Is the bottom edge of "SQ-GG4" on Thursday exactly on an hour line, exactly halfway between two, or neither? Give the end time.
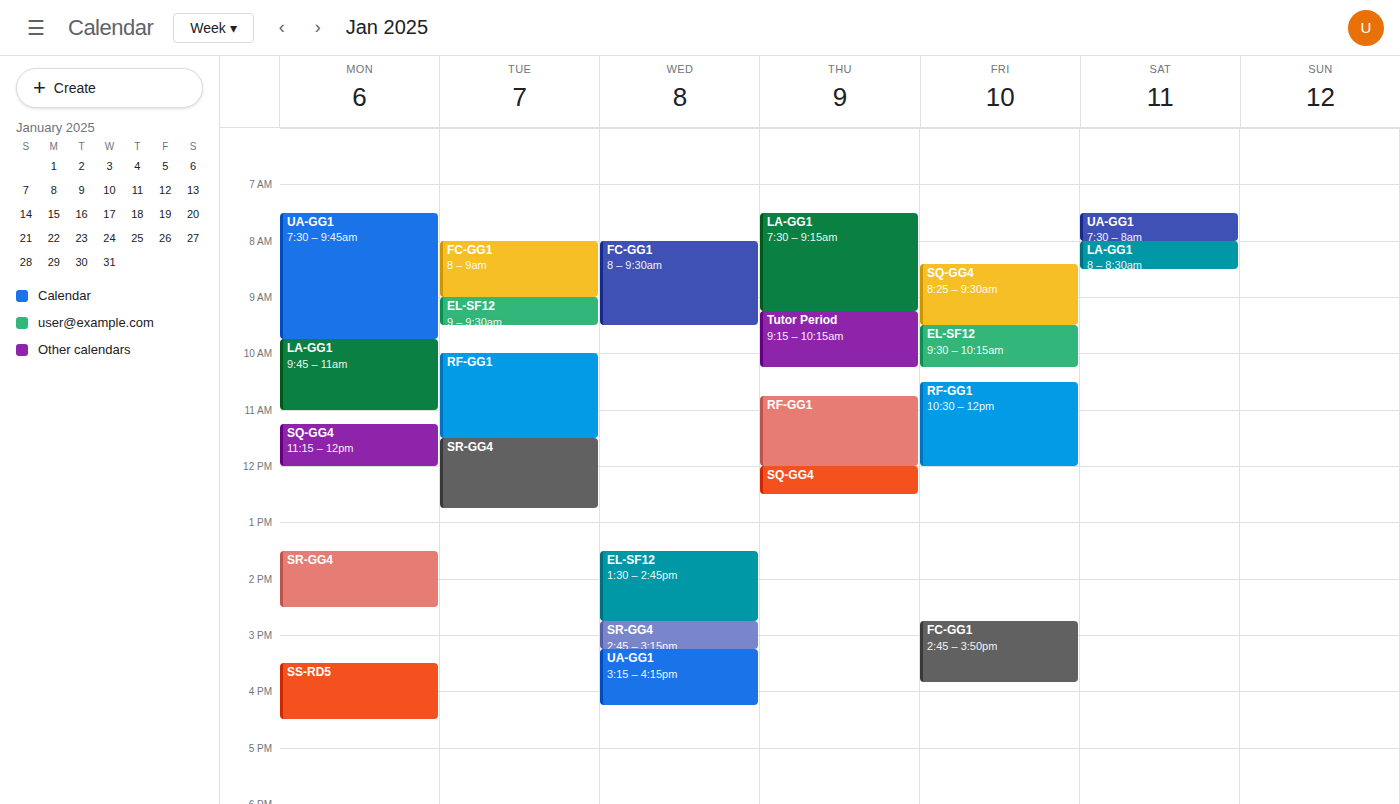
12:30 PM -- halfway between the 12 PM and 1 PM lines.